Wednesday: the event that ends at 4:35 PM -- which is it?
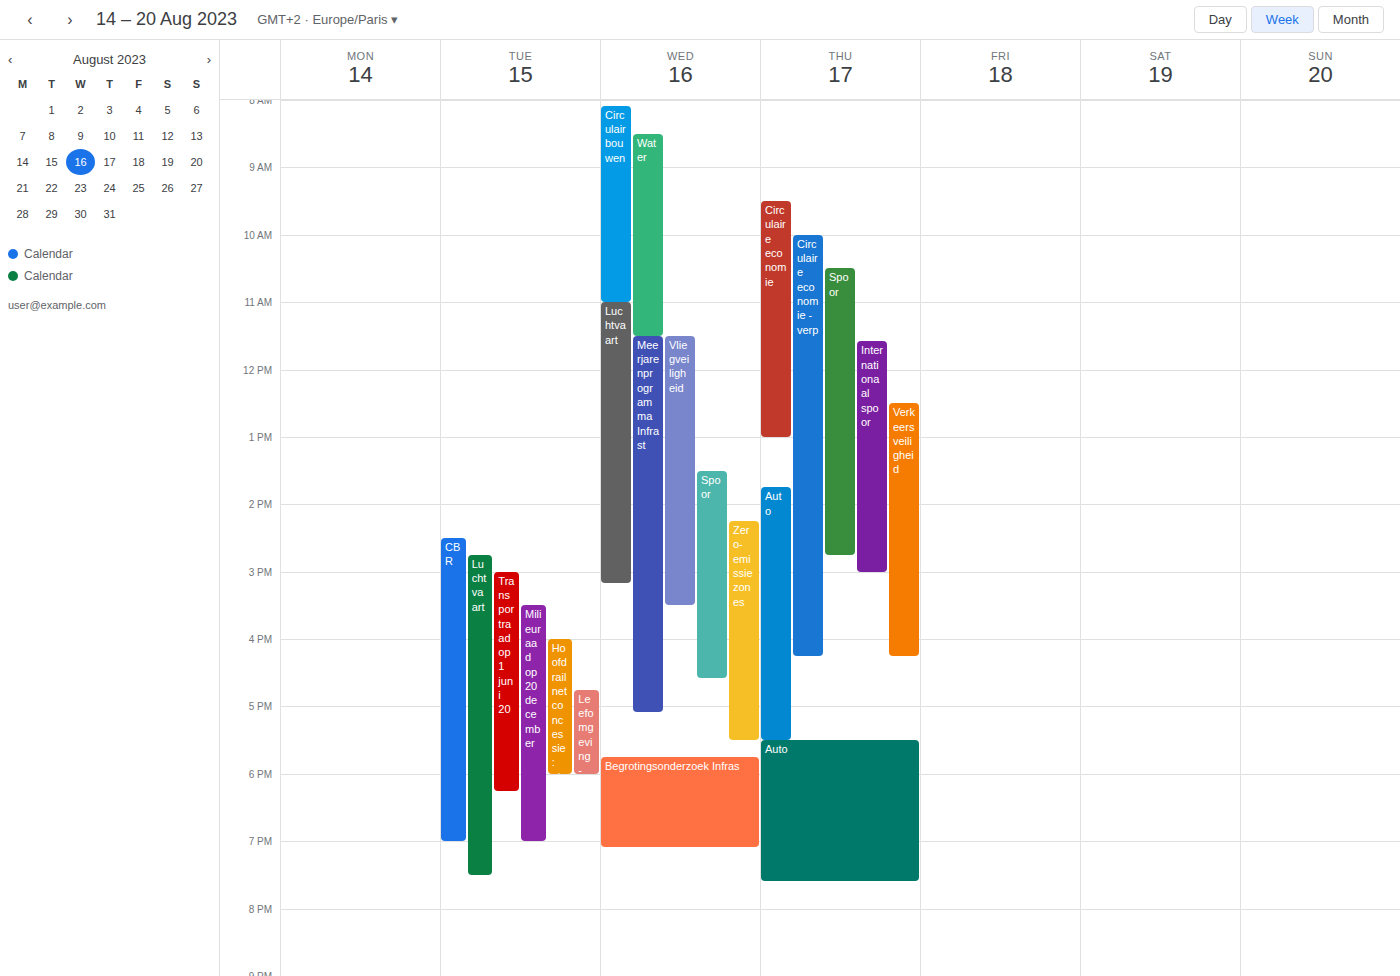
"Spoor"